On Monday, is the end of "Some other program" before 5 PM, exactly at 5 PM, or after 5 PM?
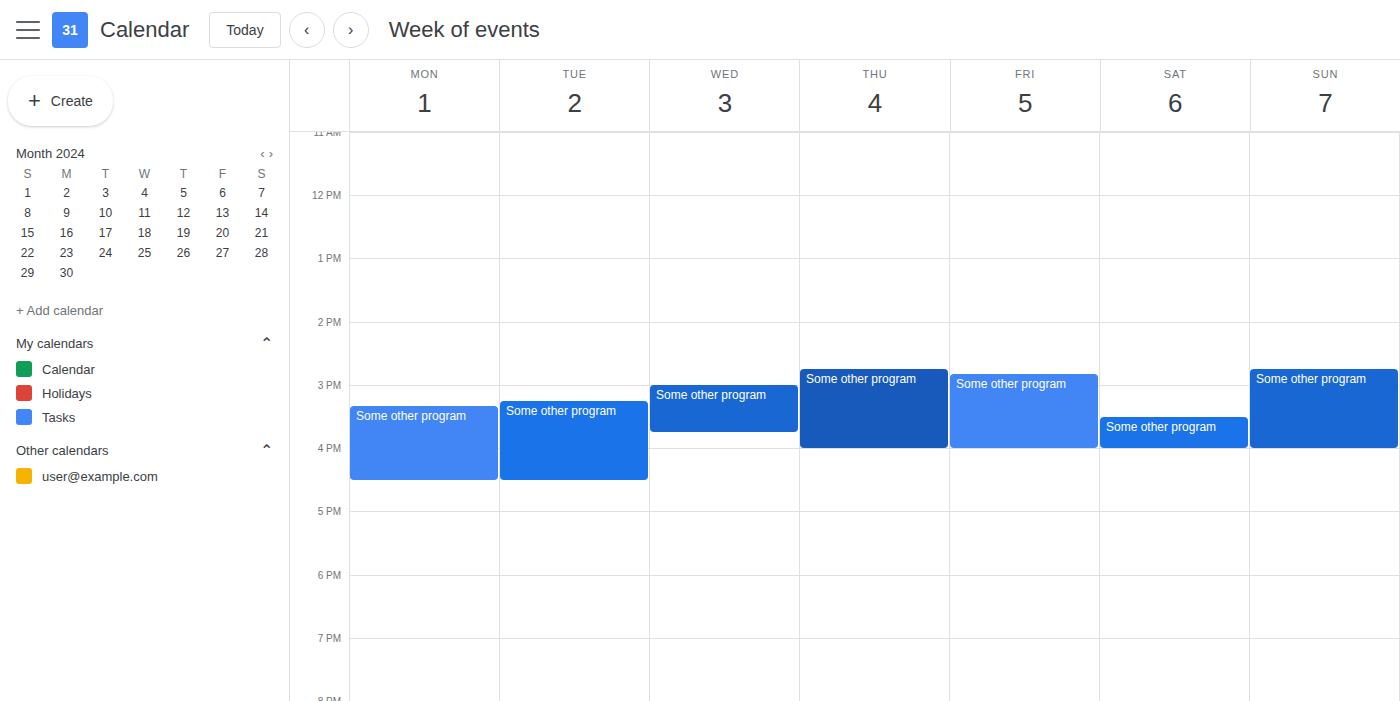
4:30 PM -- before 5 PM, 30 minutes above the 5 PM line.